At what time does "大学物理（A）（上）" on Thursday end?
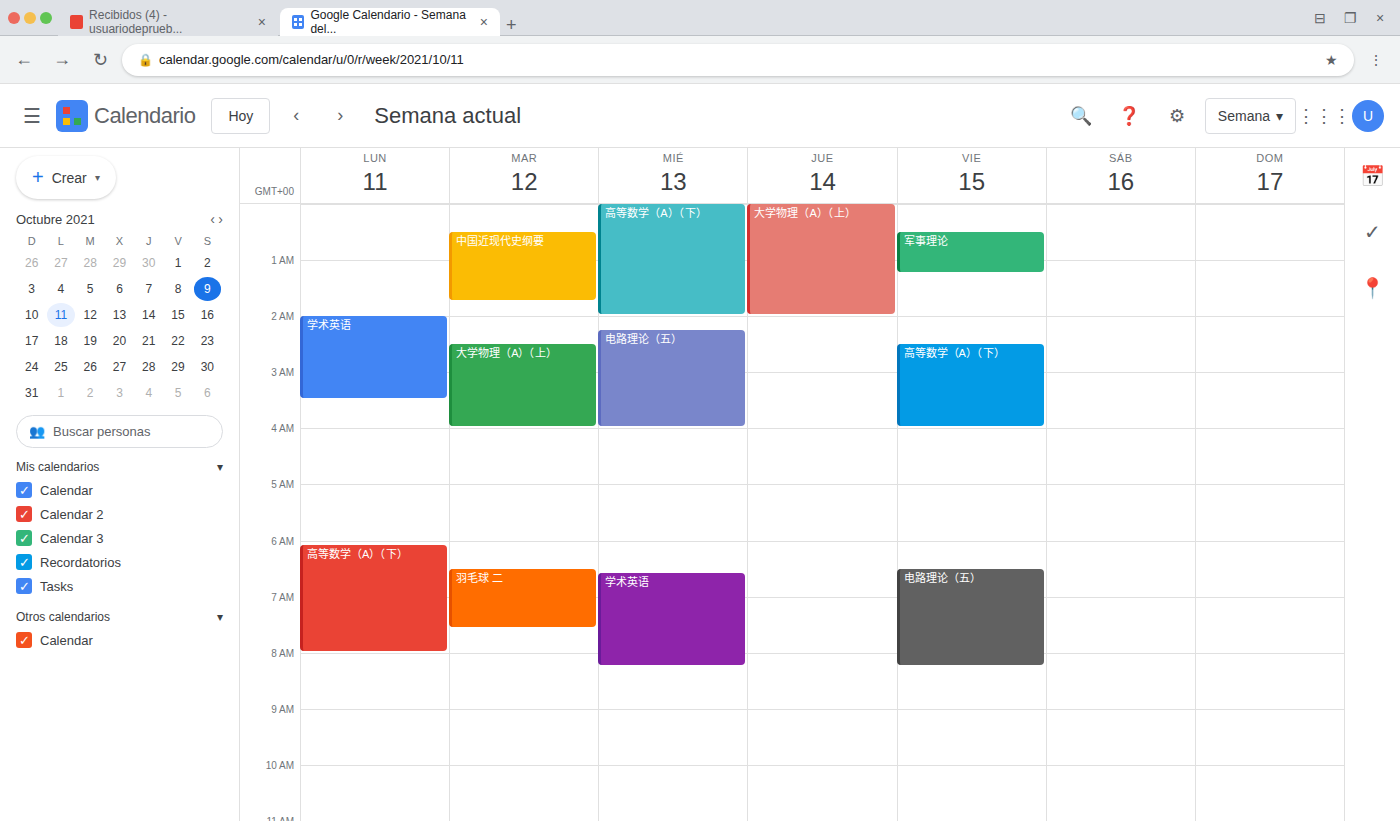
2:00 AM